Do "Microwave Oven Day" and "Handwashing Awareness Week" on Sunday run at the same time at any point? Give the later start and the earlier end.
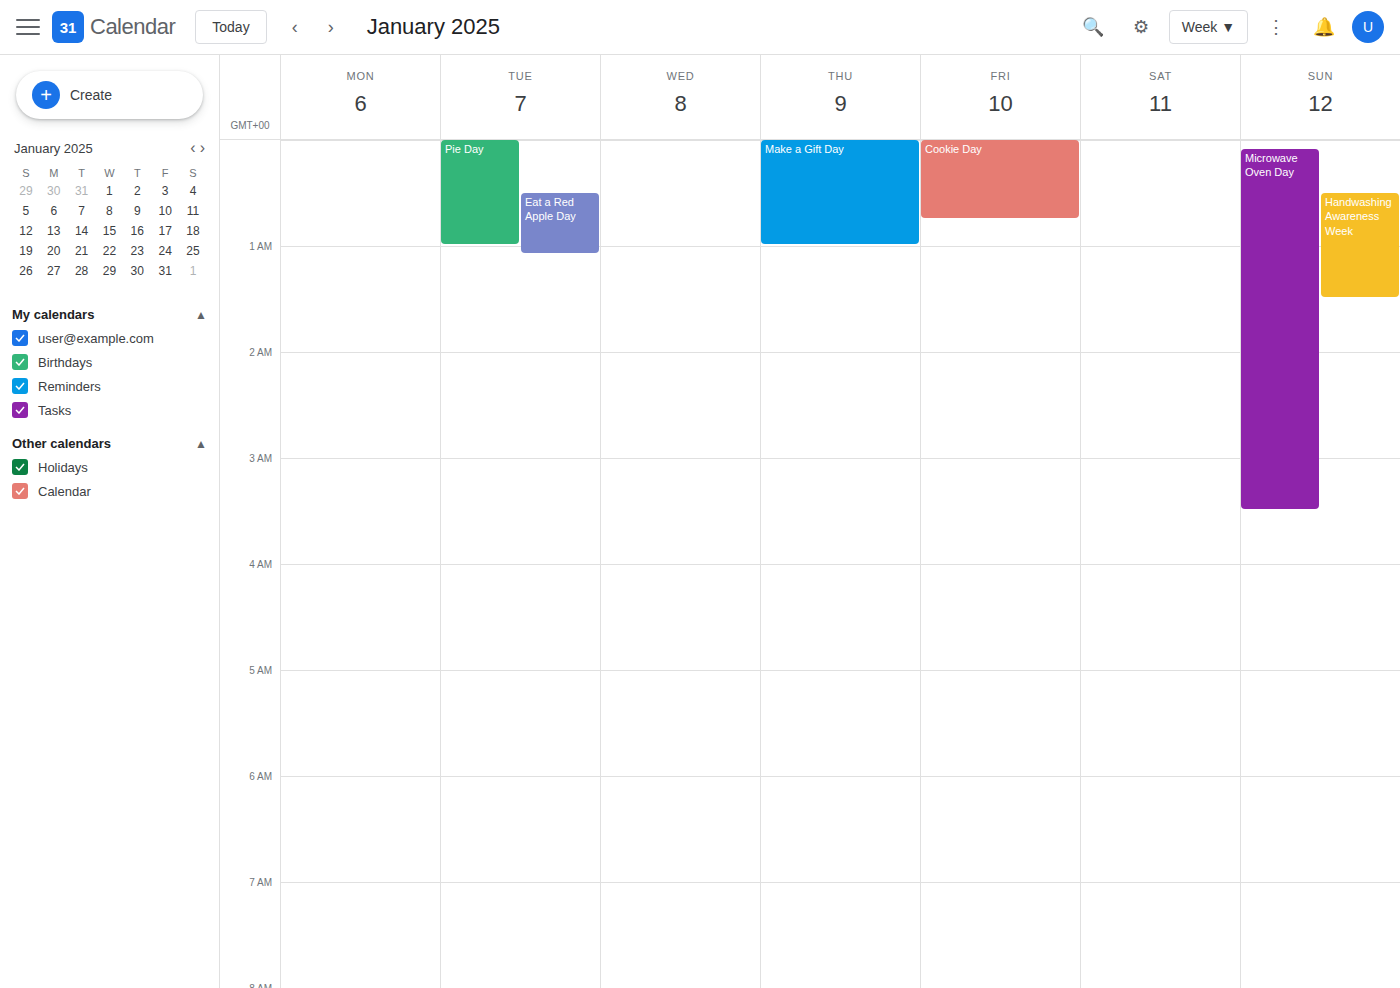
"Handwashing Awareness Week" runs 12:30 AM to 1:30 AM, inside "Microwave Oven Day" -- they overlap.